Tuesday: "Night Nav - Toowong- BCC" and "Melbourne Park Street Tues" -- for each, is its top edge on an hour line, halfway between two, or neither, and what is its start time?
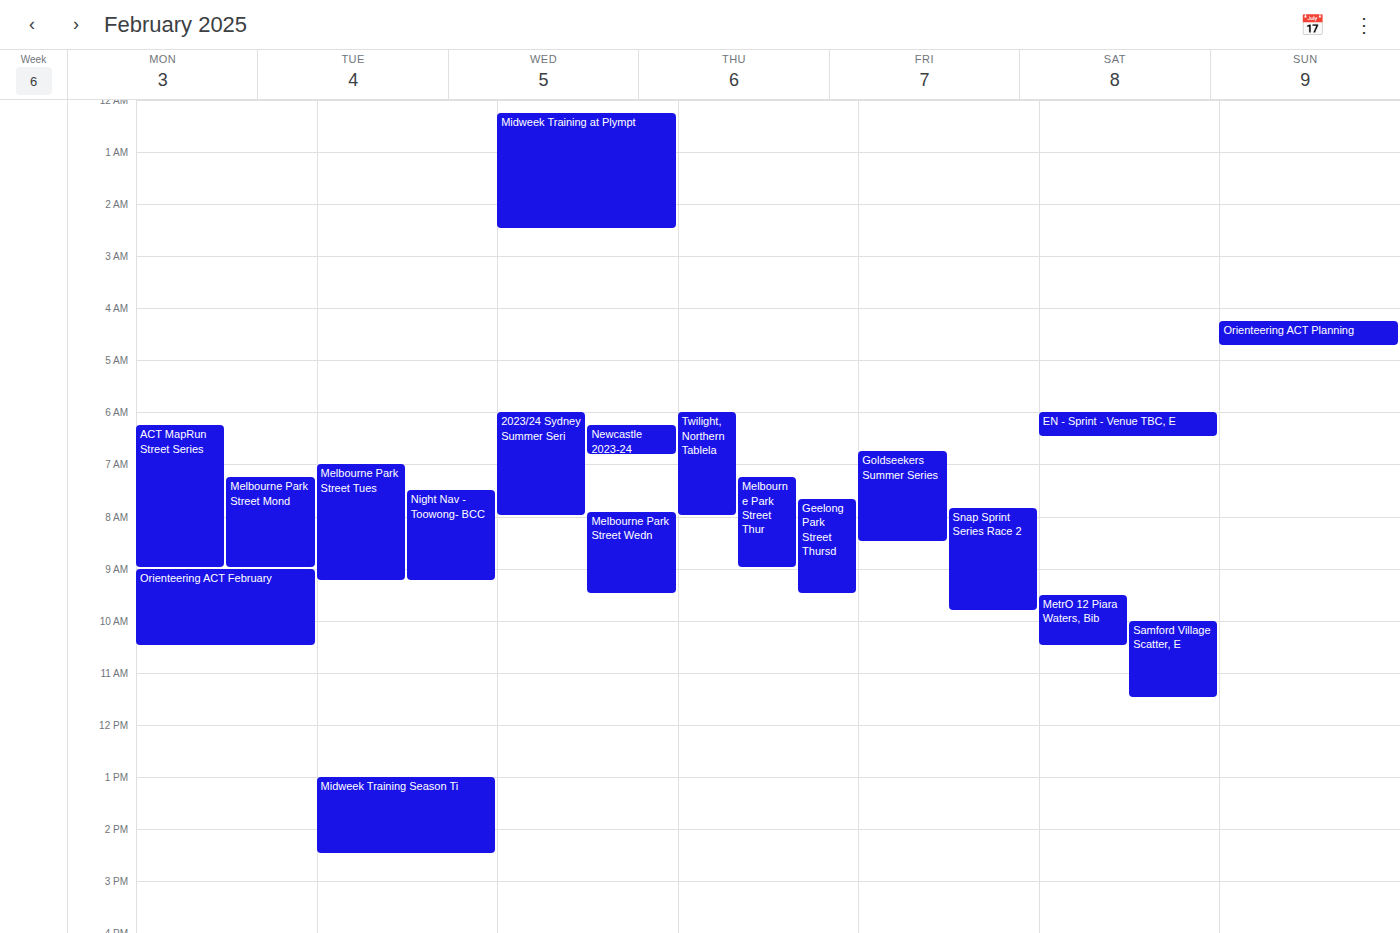
"Night Nav - Toowong- BCC": 7:30 AM, halfway between the 7 AM and 8 AM lines. "Melbourne Park Street Tues": 7:00 AM, exactly on the 7 AM line.